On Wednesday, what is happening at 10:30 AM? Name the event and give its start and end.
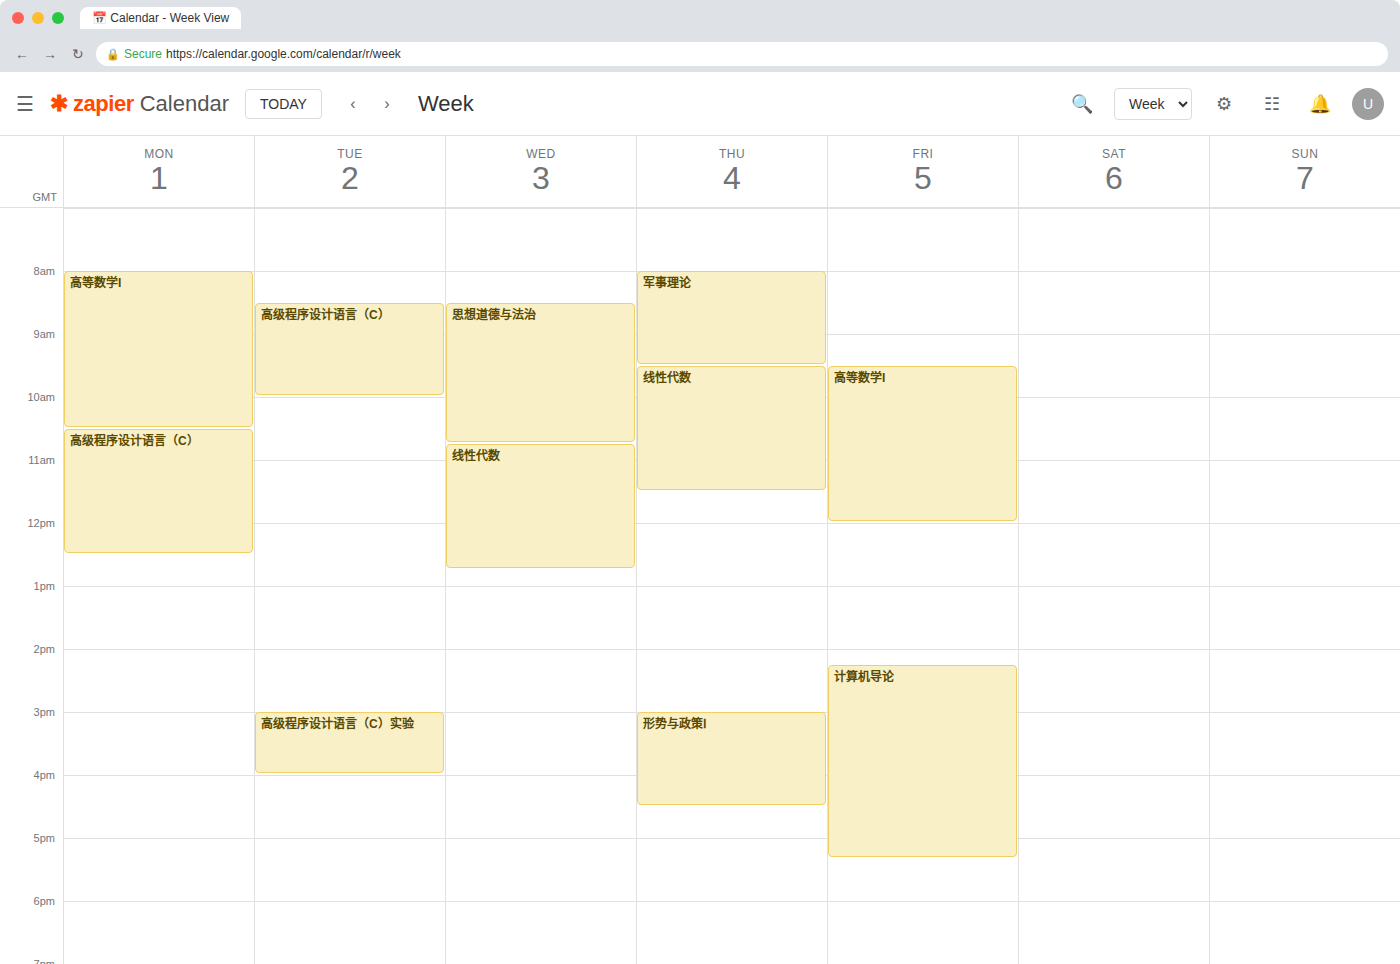
"思想道德与法治", 8:30 AM to 10:45 AM